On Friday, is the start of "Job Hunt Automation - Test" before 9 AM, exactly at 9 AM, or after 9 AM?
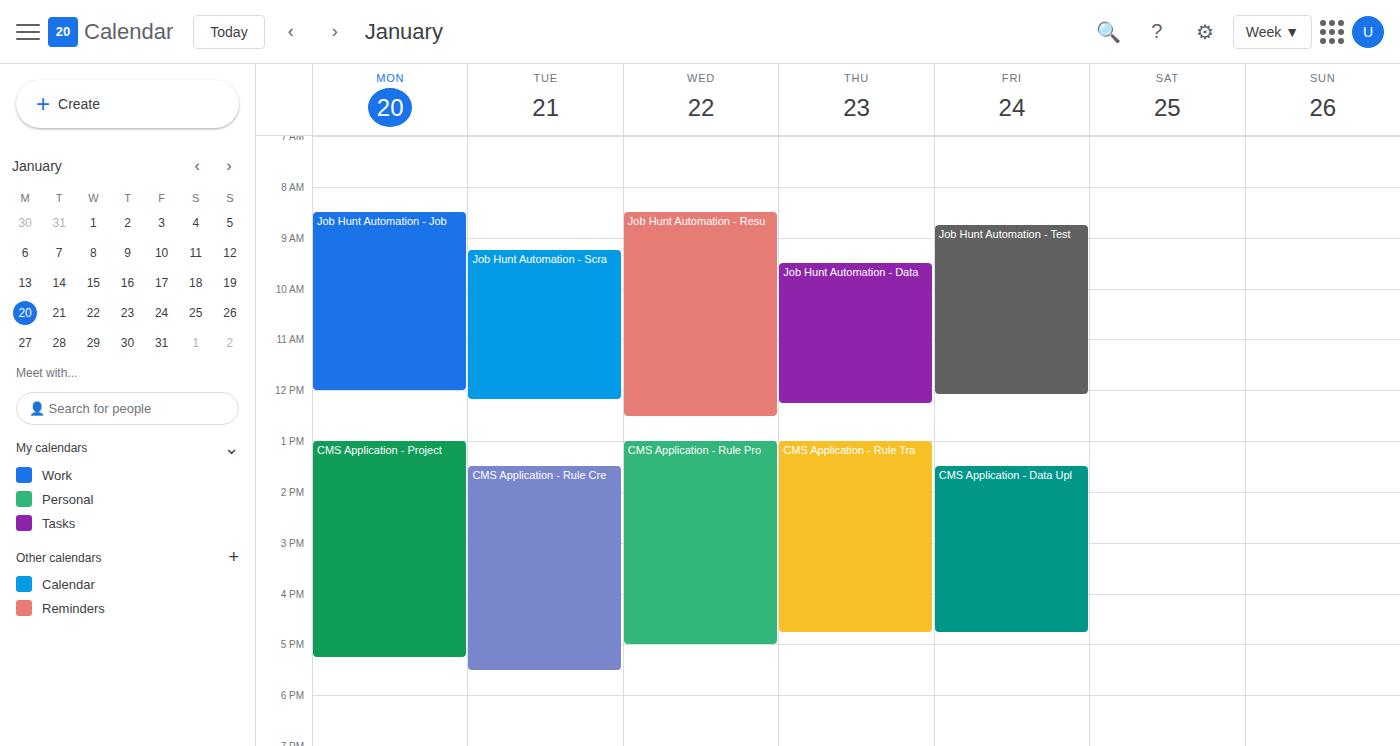
8:45 AM -- before 9 AM, 15 minutes above the 9 AM line.